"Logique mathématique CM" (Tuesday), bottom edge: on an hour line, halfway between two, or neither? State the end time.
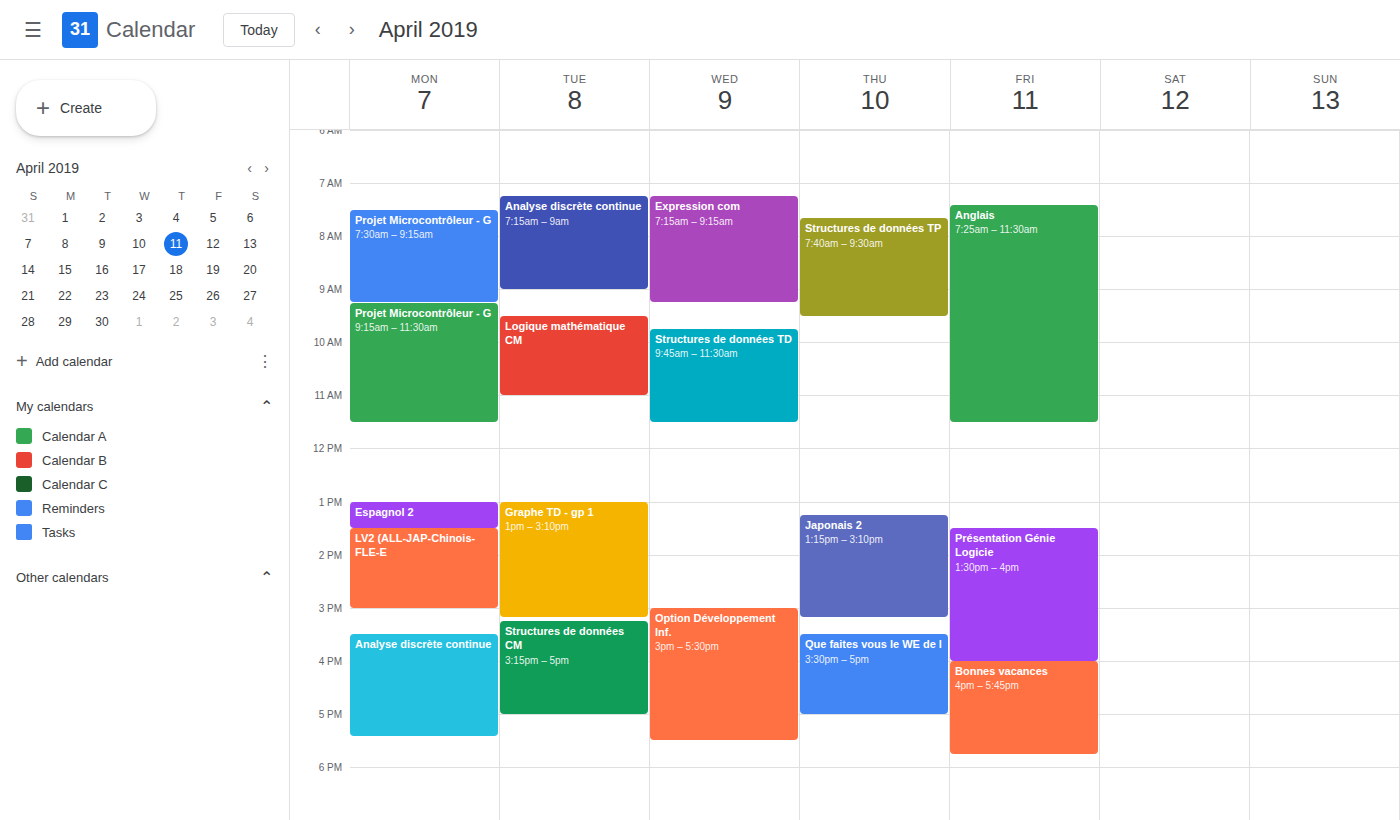
11:00 AM -- exactly on the 11 AM line.